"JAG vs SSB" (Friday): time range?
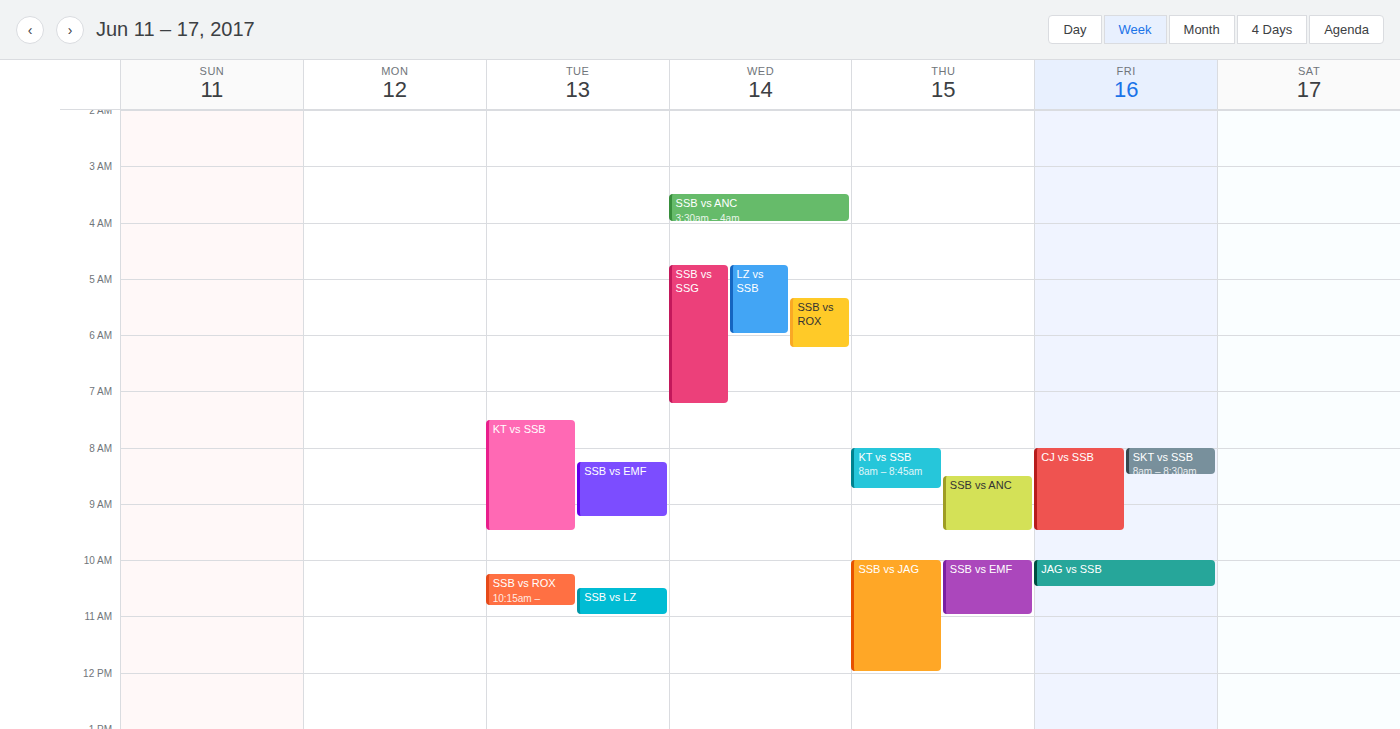
10:00 AM to 10:30 AM